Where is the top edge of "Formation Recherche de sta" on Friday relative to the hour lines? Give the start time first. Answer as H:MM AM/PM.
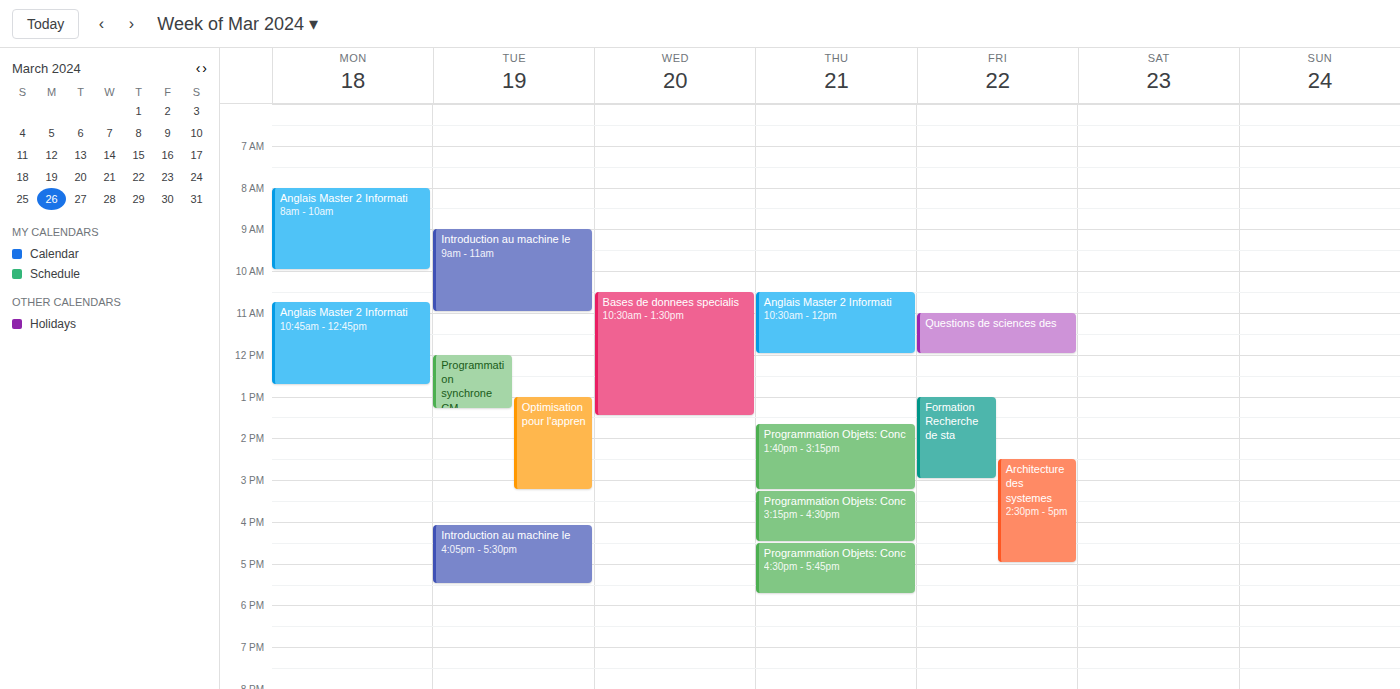
1:00 PM -- exactly on the 1 PM line.